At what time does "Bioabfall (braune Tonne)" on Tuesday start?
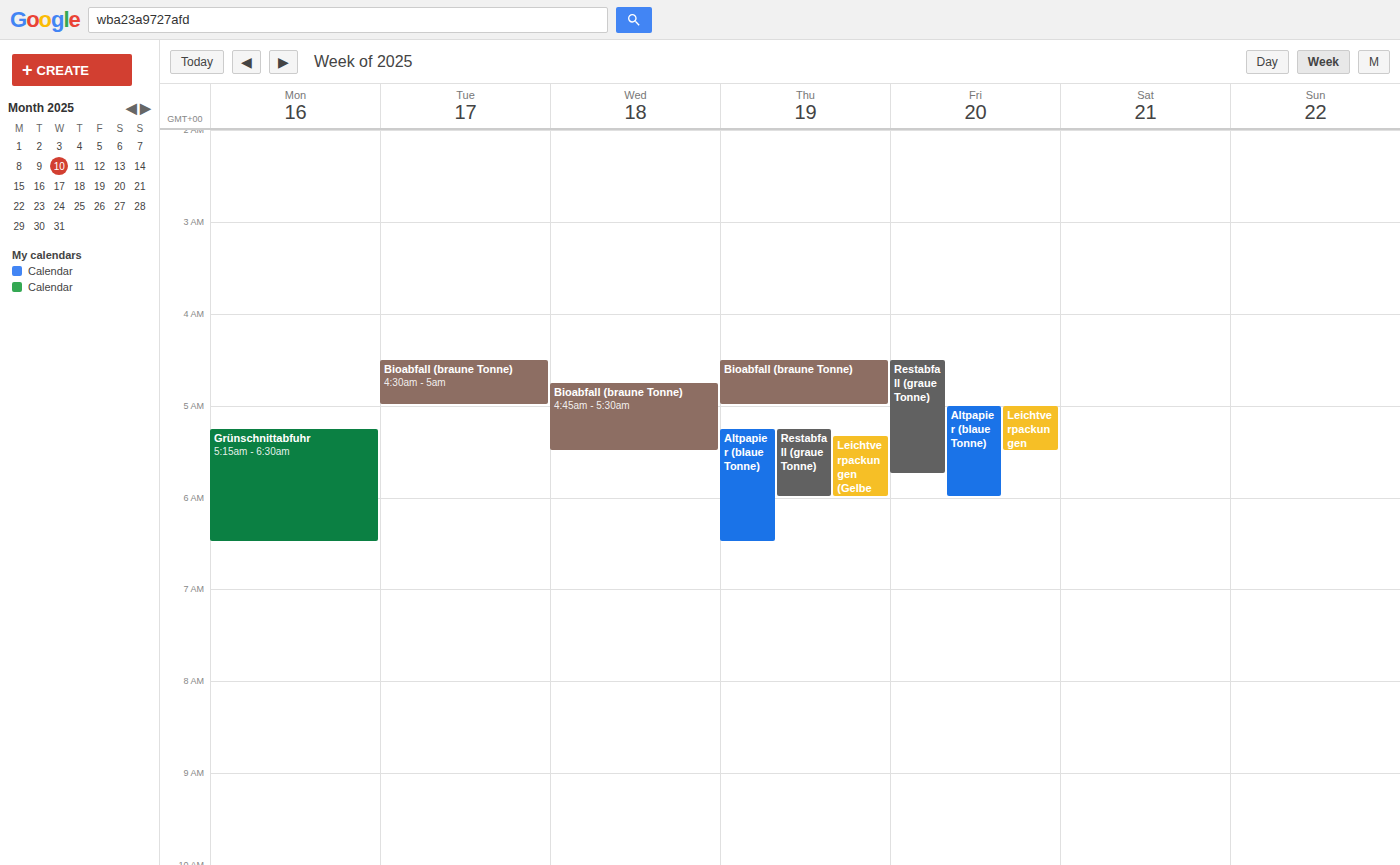
4:30 AM